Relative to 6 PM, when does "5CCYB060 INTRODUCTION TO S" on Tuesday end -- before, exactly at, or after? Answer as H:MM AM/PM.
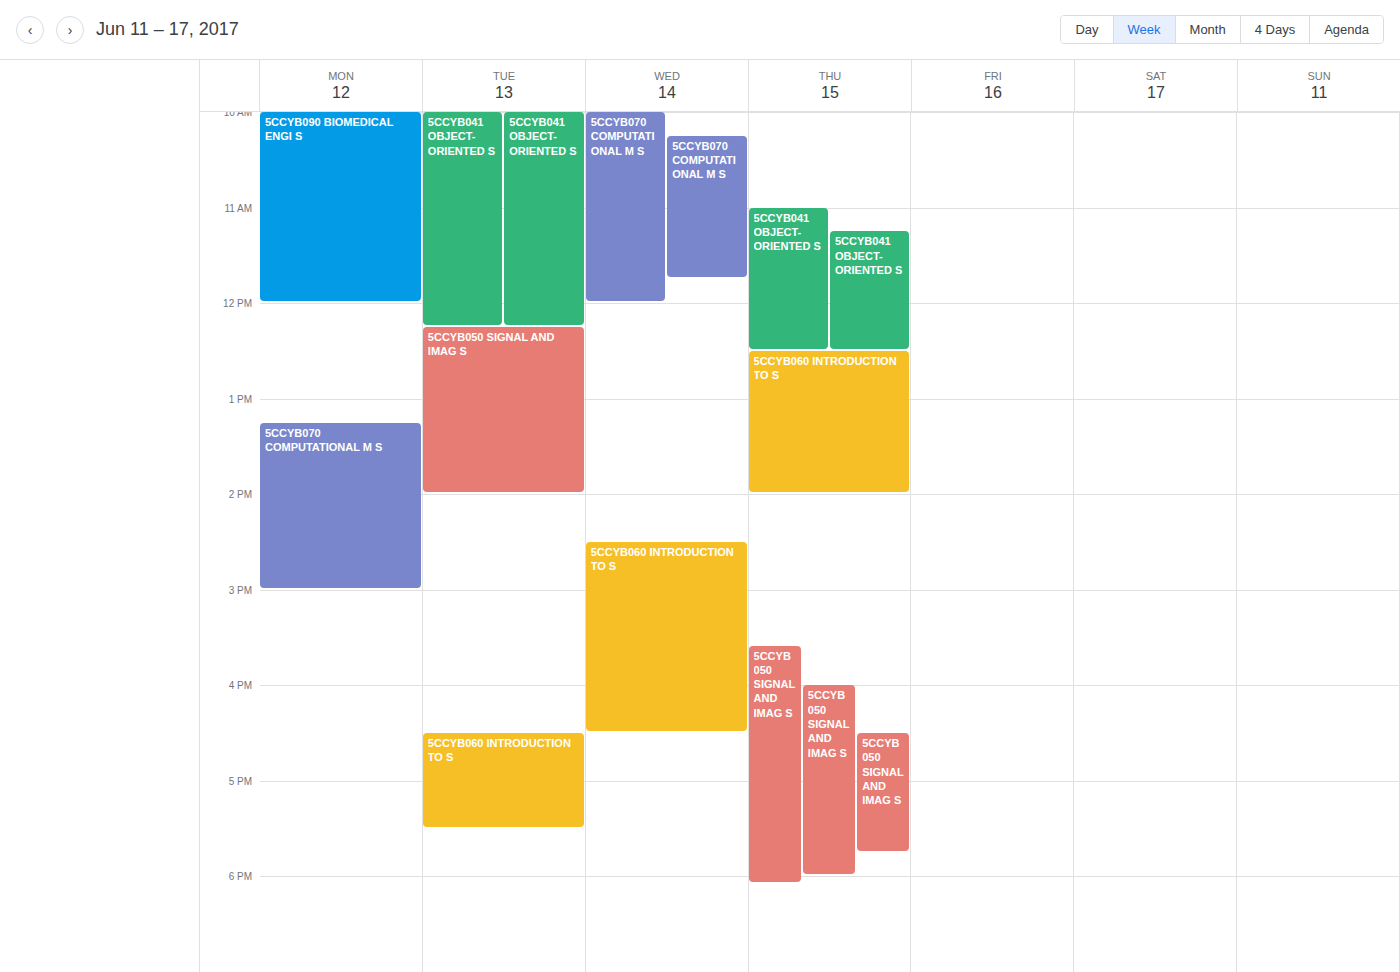
5:30 PM -- before 6 PM, 30 minutes above the 6 PM line.